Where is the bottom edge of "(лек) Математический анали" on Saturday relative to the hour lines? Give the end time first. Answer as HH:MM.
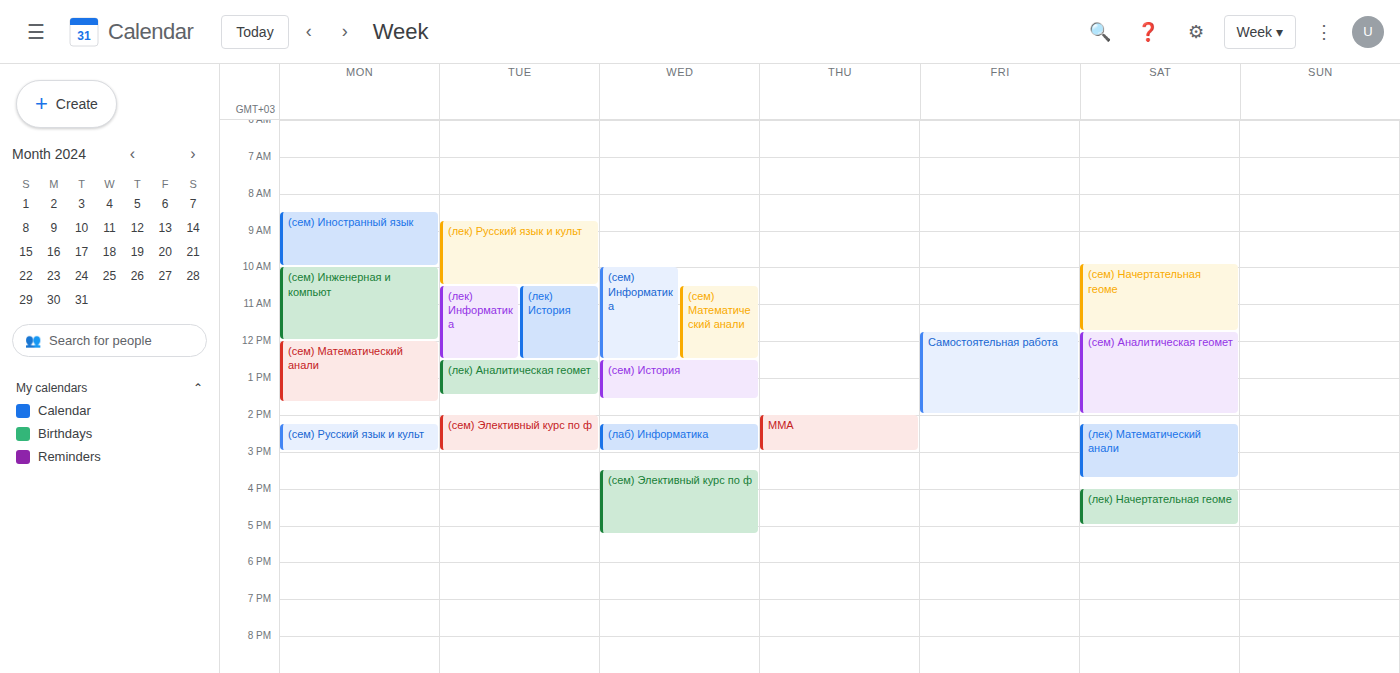
15:45 -- neither: three quarters of the way from the 15:00 line to the 16:00 line.